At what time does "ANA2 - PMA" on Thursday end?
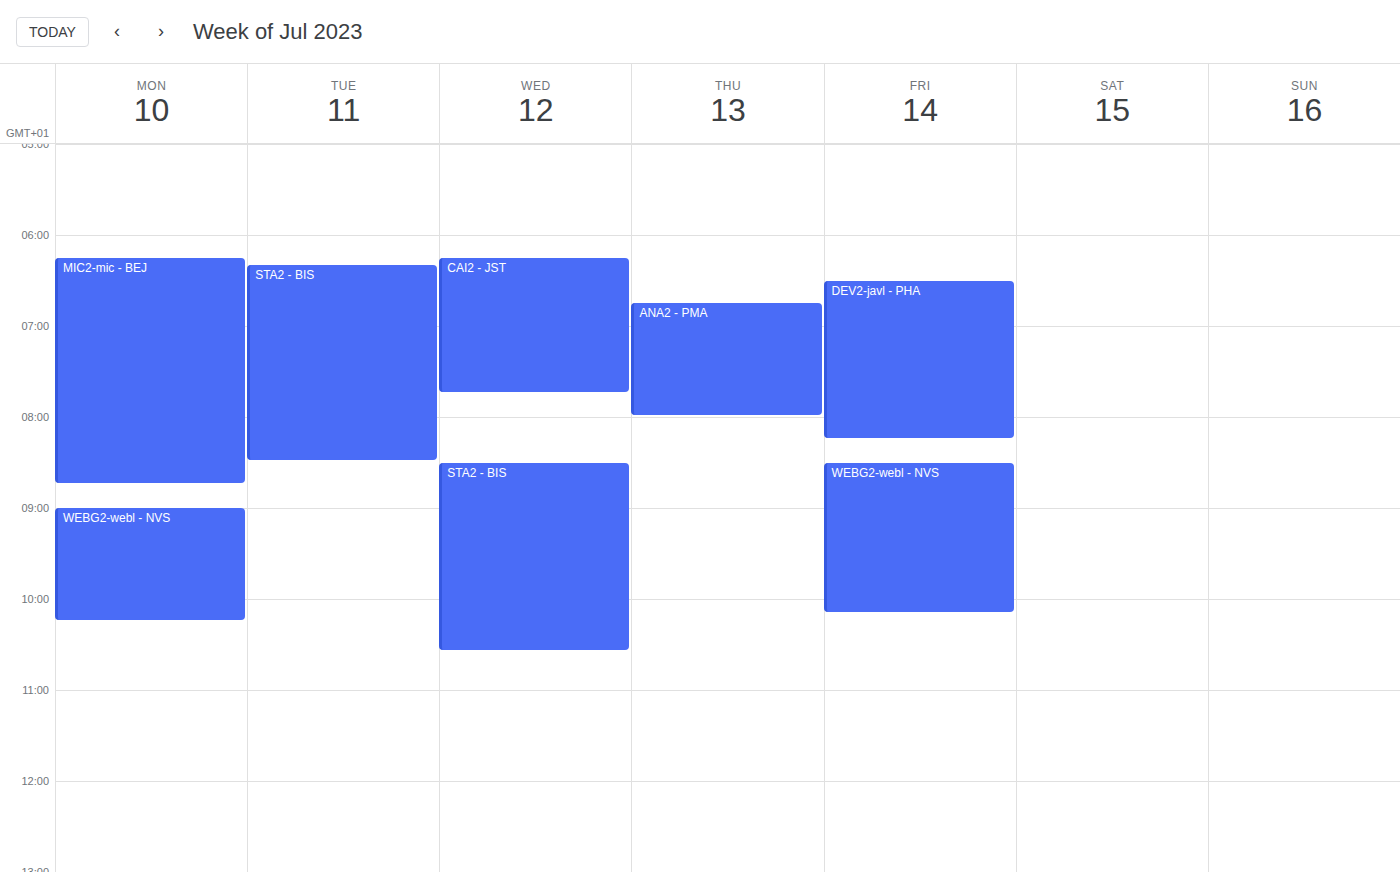
8:00 AM